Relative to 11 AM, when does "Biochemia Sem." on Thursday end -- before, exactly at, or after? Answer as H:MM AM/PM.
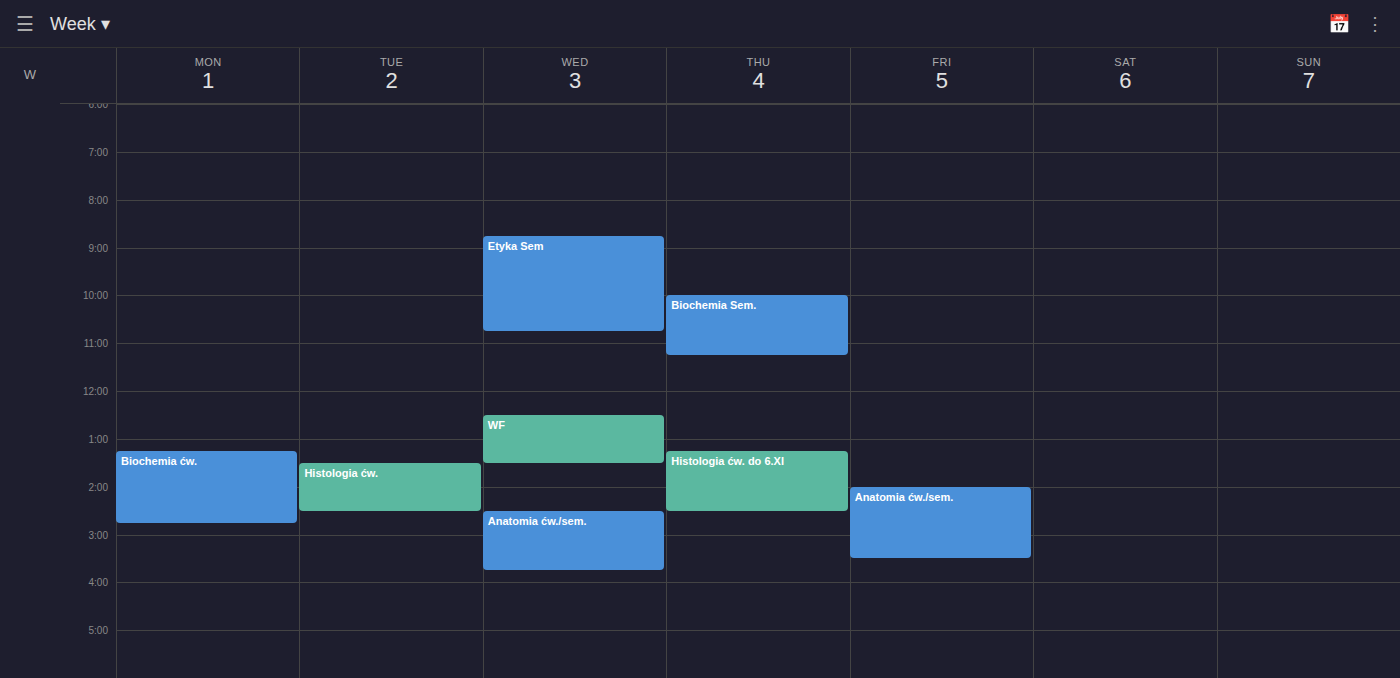
11:15 AM -- after 11 AM, 15 minutes below the 11 AM line.